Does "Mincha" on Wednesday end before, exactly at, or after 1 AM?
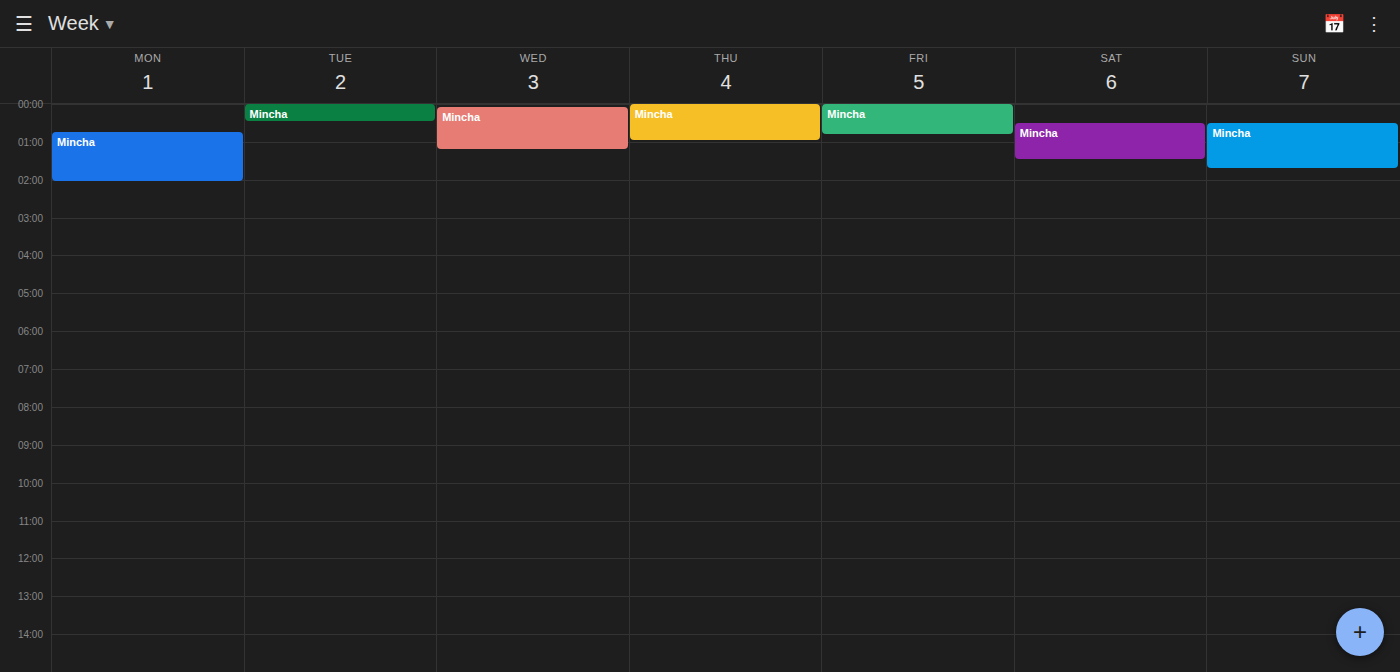
1:15 AM -- after 1 AM, 15 minutes below the 1 AM line.